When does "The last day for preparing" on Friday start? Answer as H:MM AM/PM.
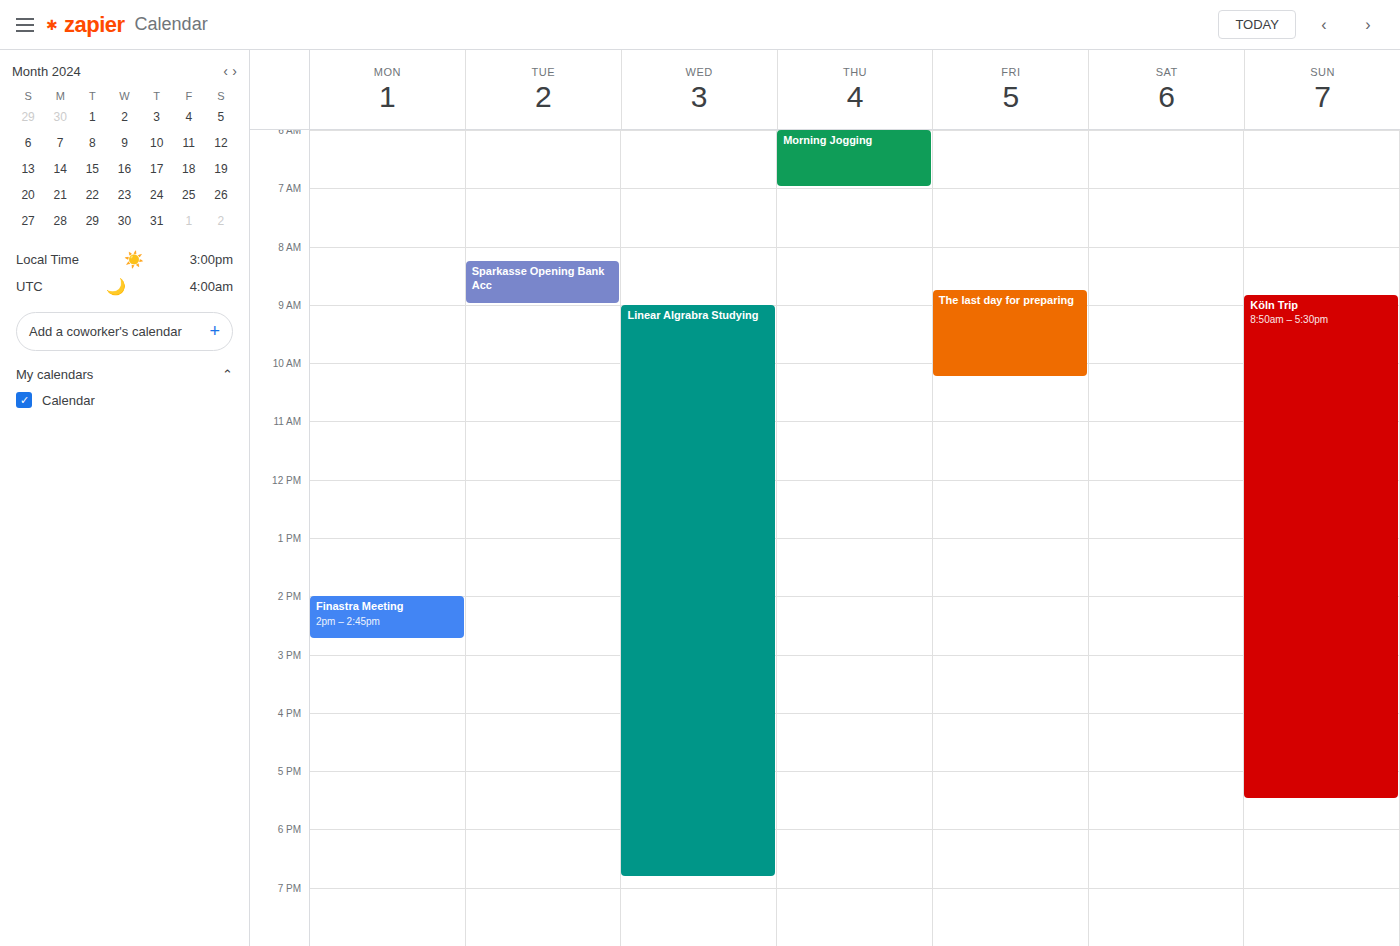
8:45 AM